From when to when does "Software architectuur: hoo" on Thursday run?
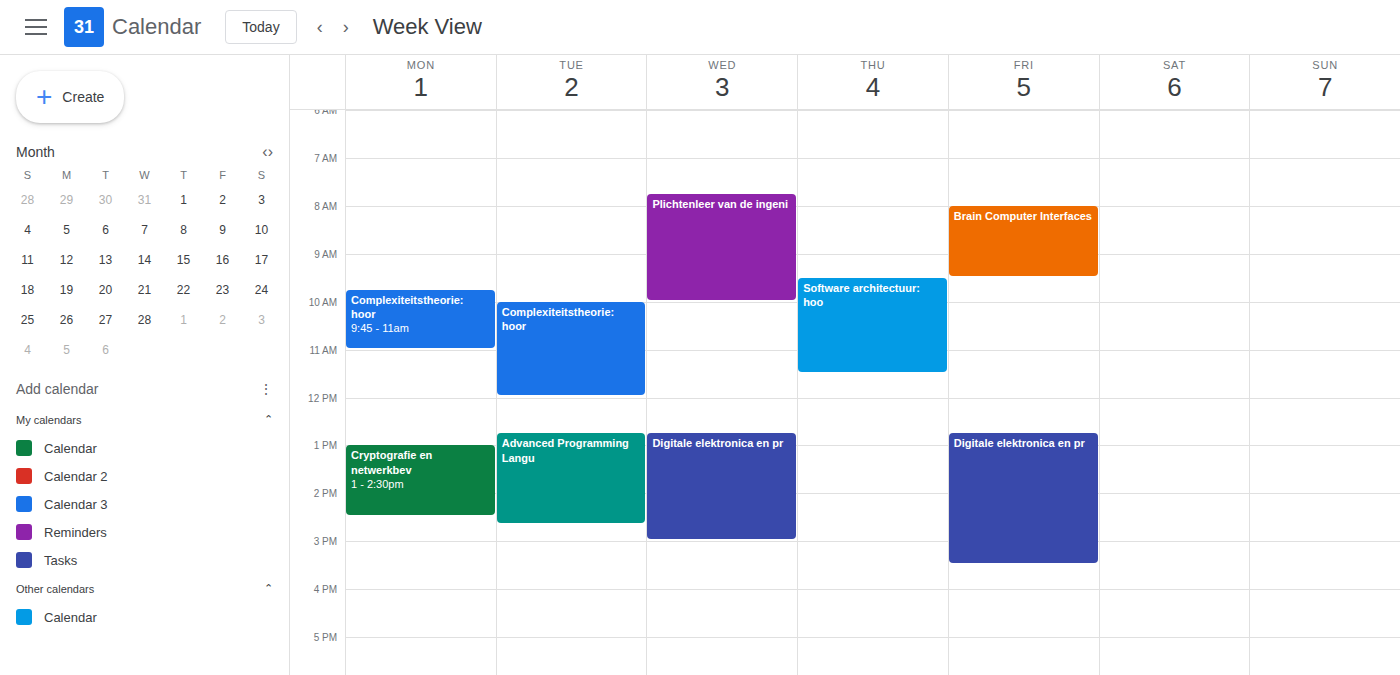
09:30 to 11:30